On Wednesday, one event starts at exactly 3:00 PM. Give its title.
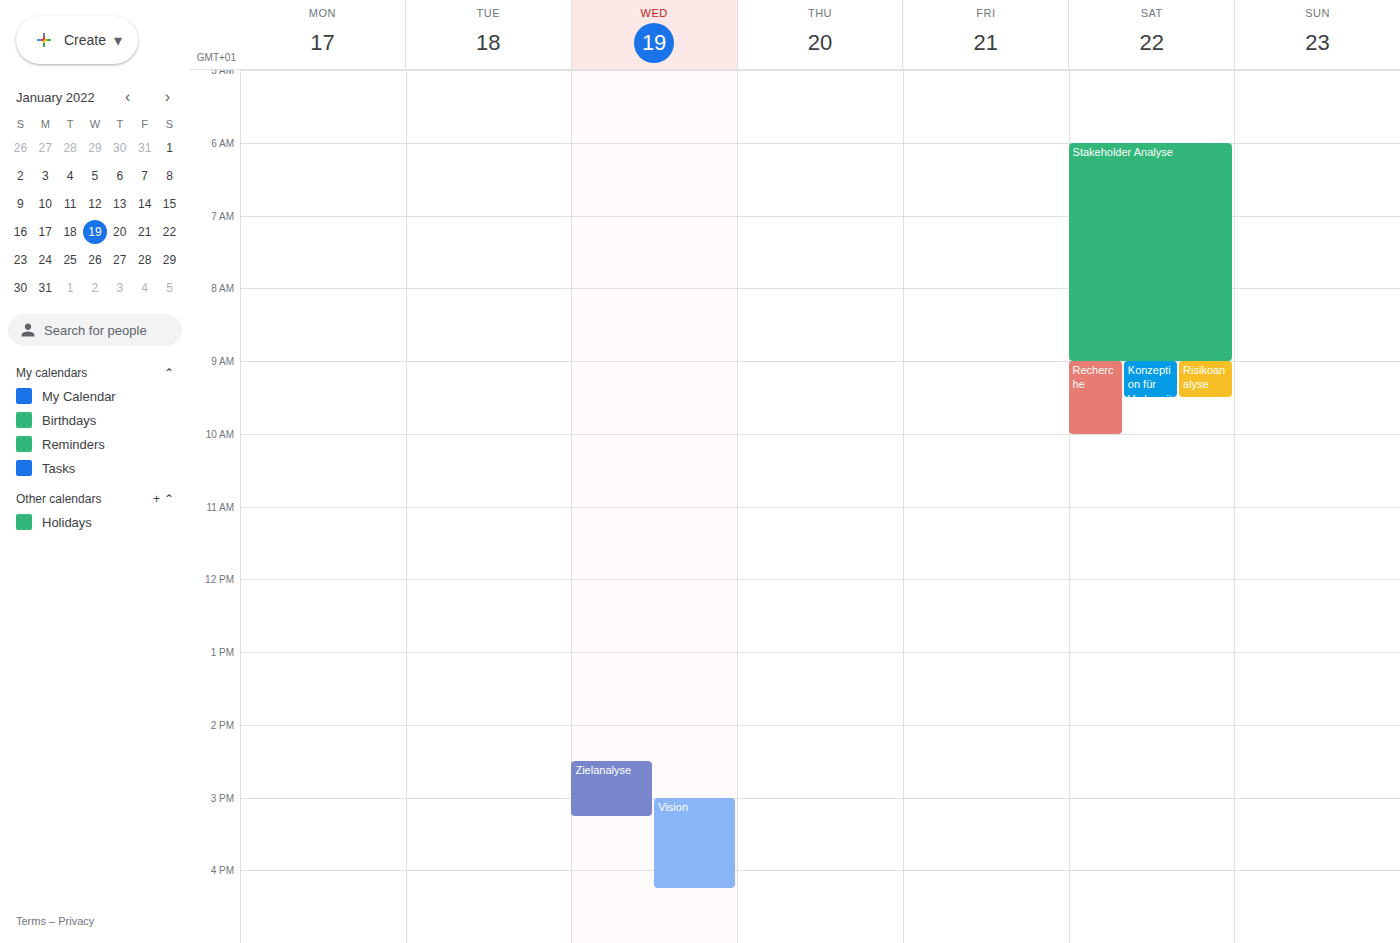
"Vision"